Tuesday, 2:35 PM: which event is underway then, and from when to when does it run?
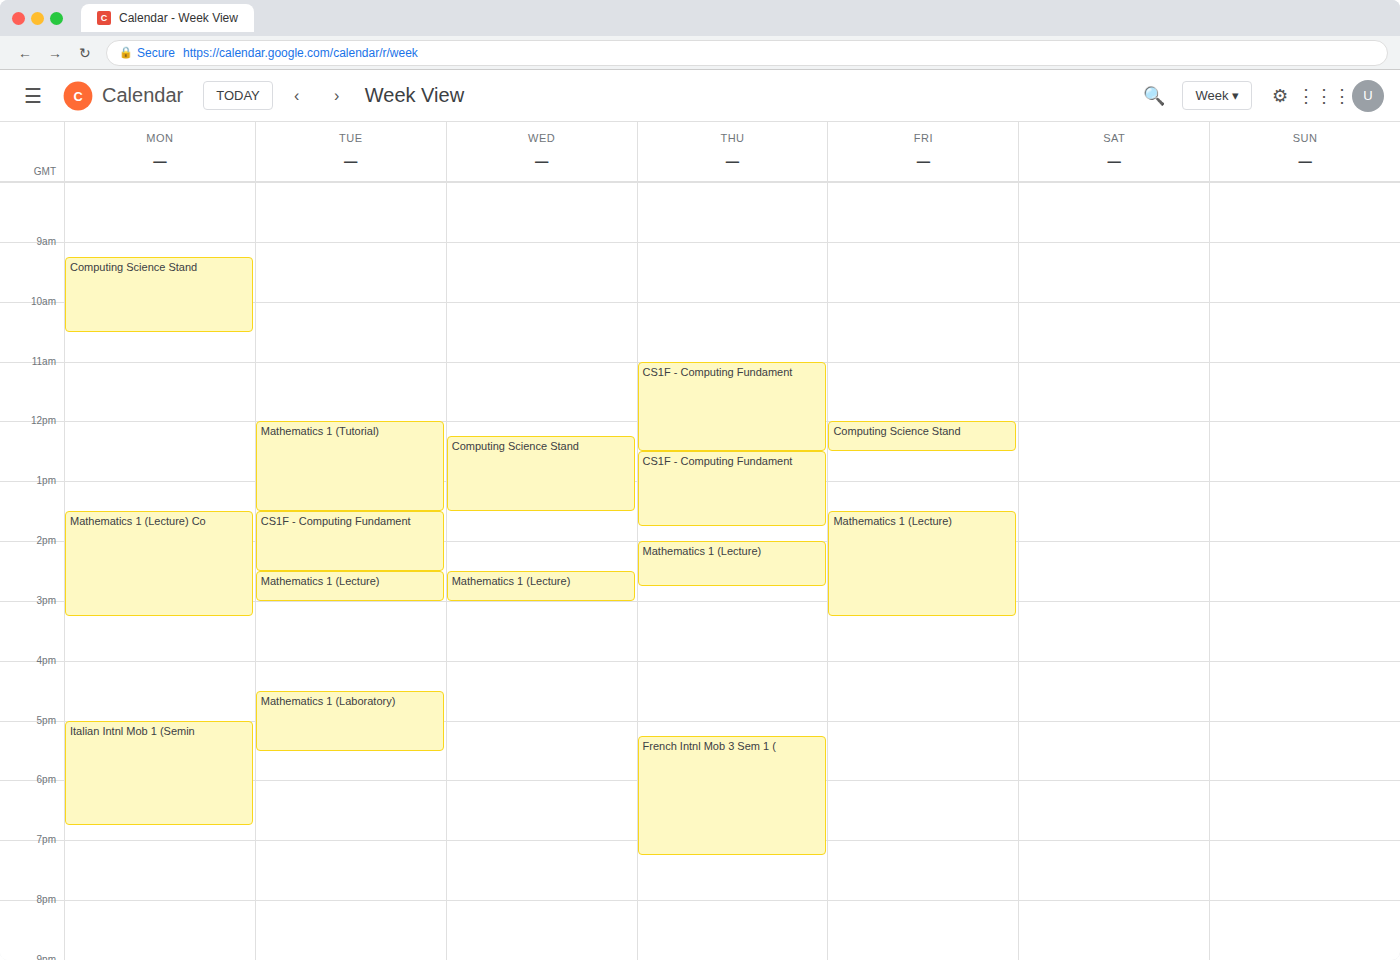
"Mathematics 1 (Lecture)", 2:30 PM to 3:00 PM